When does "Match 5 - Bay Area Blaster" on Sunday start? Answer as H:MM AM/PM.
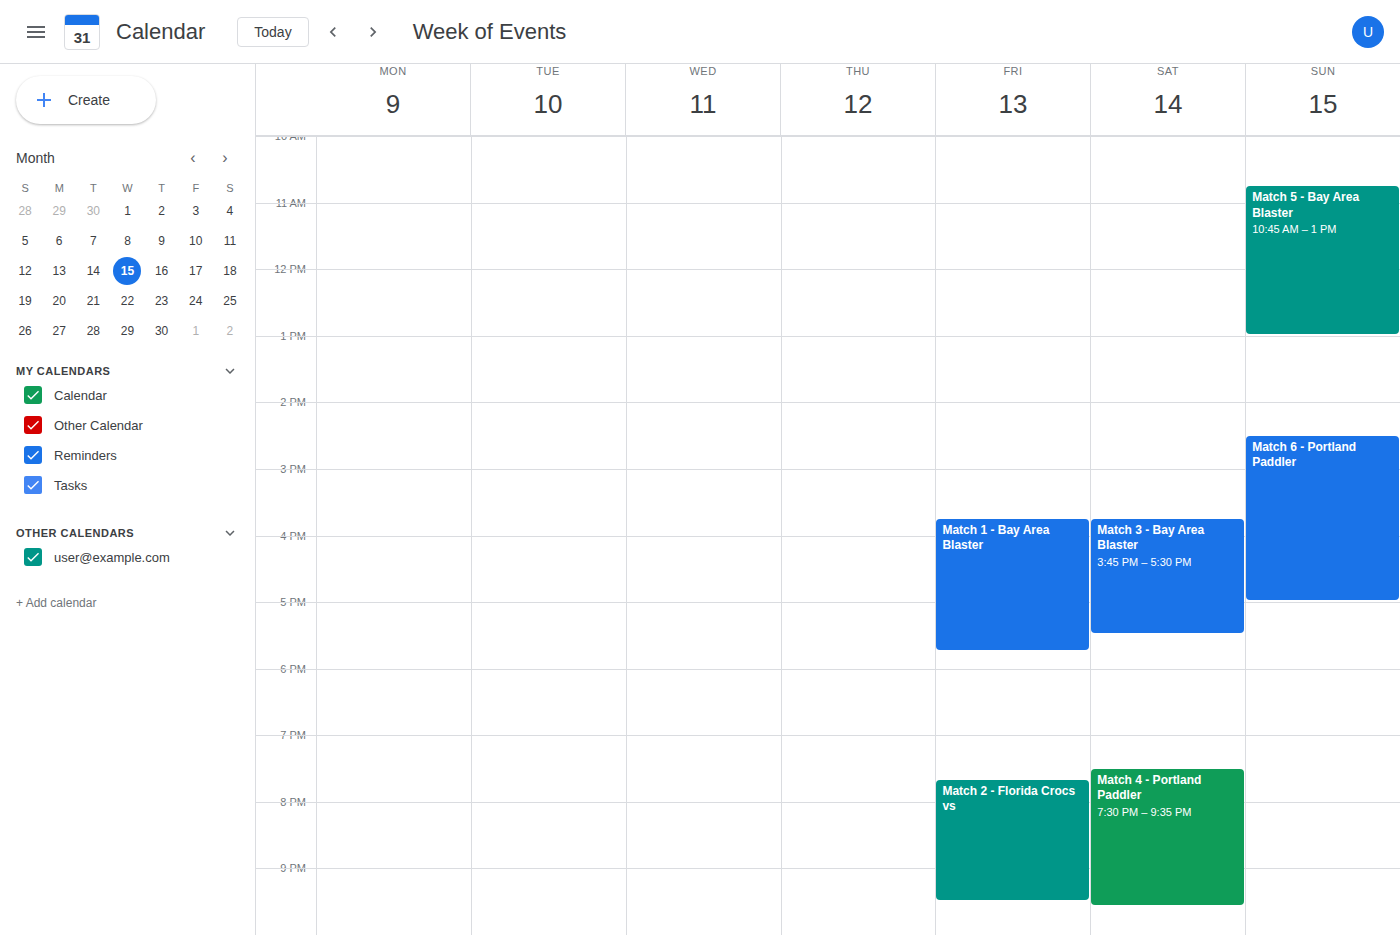
10:45 AM